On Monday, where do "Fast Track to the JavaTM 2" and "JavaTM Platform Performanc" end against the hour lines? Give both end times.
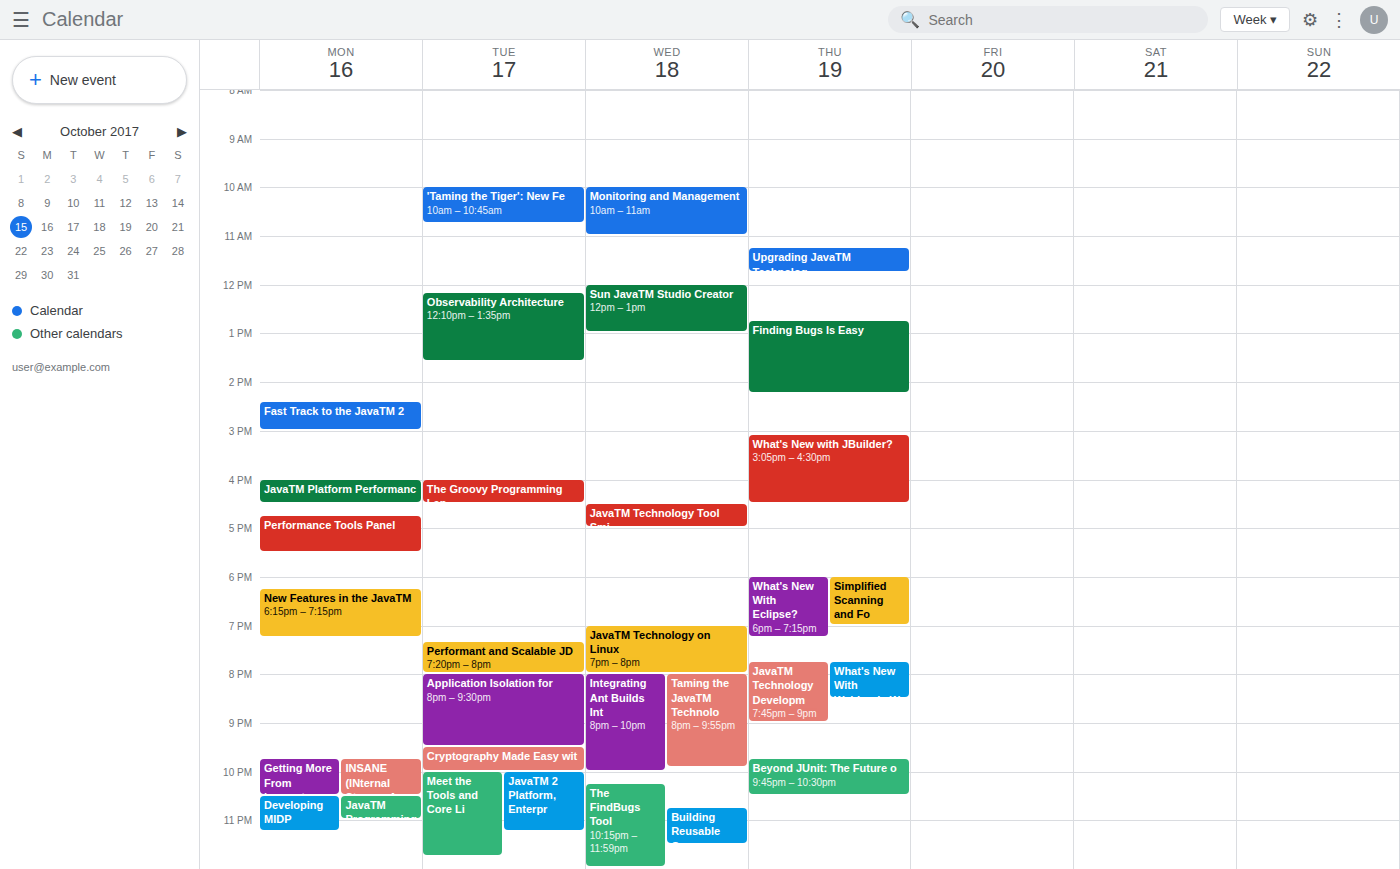
"Fast Track to the JavaTM 2": 3:00 PM, exactly on the 3 PM line. "JavaTM Platform Performanc": 4:30 PM, halfway between the 4 PM and 5 PM lines.